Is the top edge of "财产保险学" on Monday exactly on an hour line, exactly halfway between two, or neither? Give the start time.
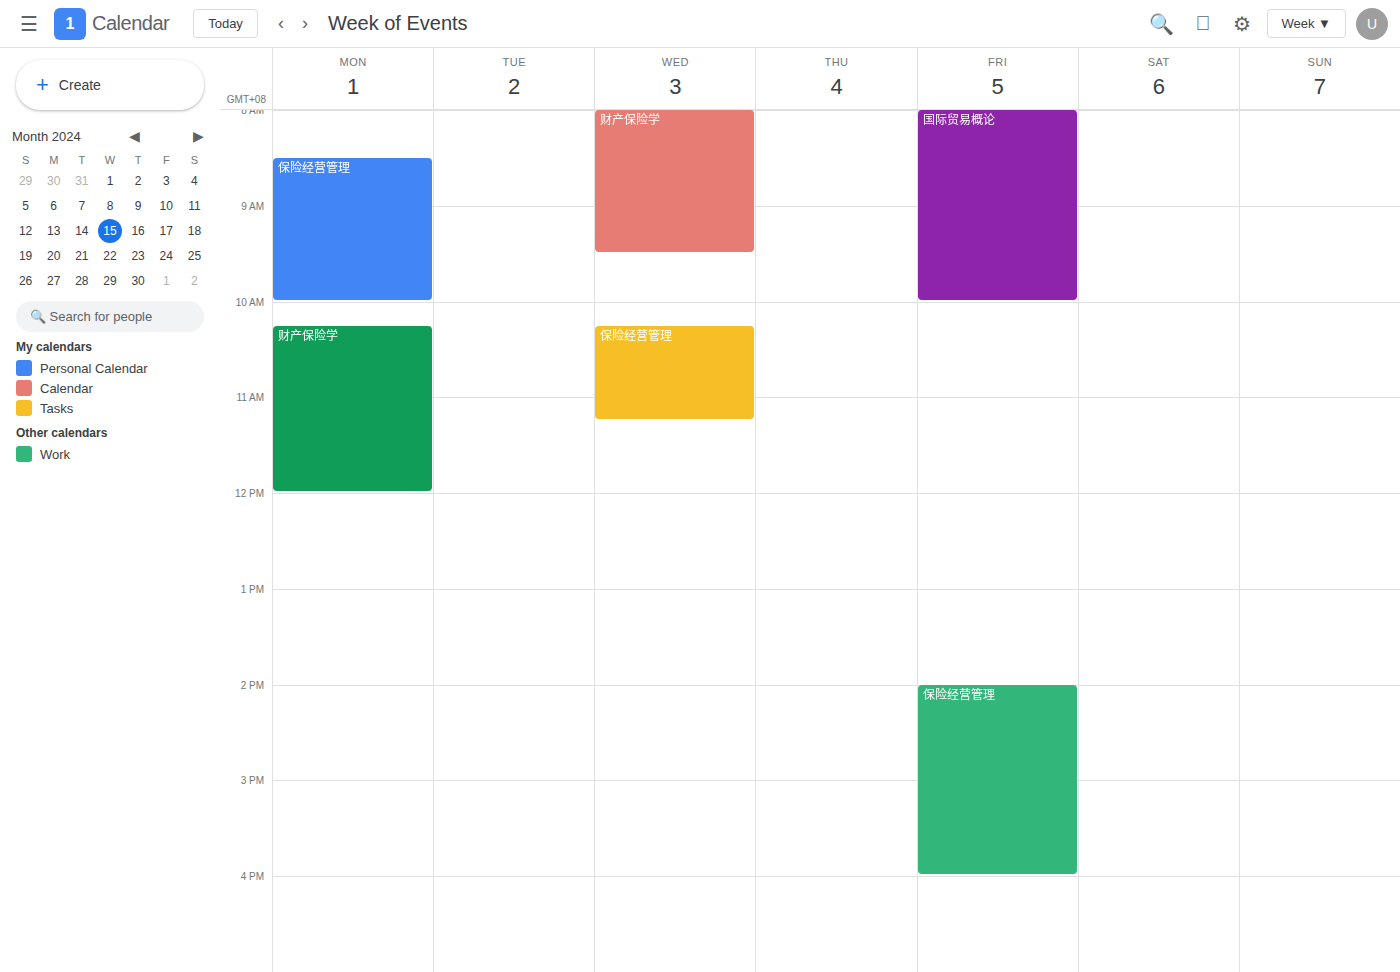
10:15 AM -- neither: a quarter of the way from the 10 AM line to the 11 AM line.